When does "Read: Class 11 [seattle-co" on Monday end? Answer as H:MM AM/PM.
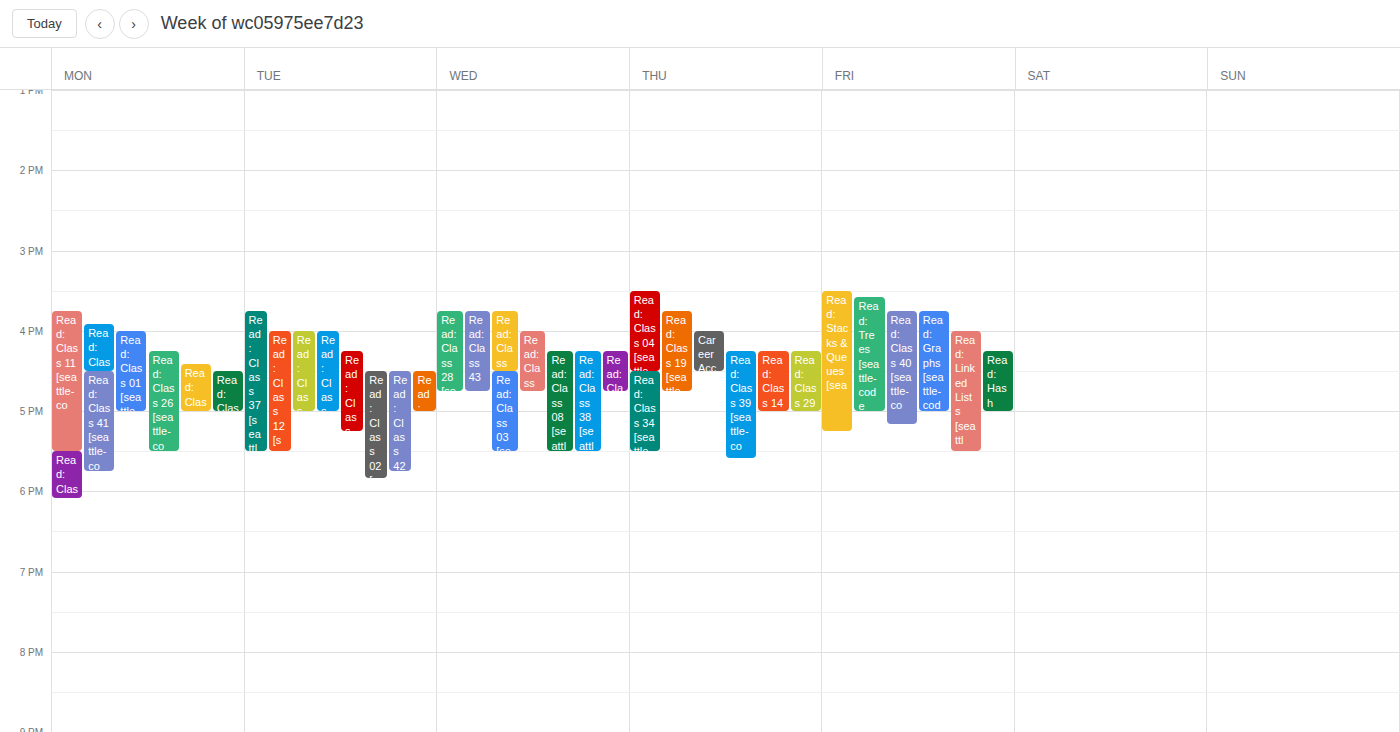
5:30 PM